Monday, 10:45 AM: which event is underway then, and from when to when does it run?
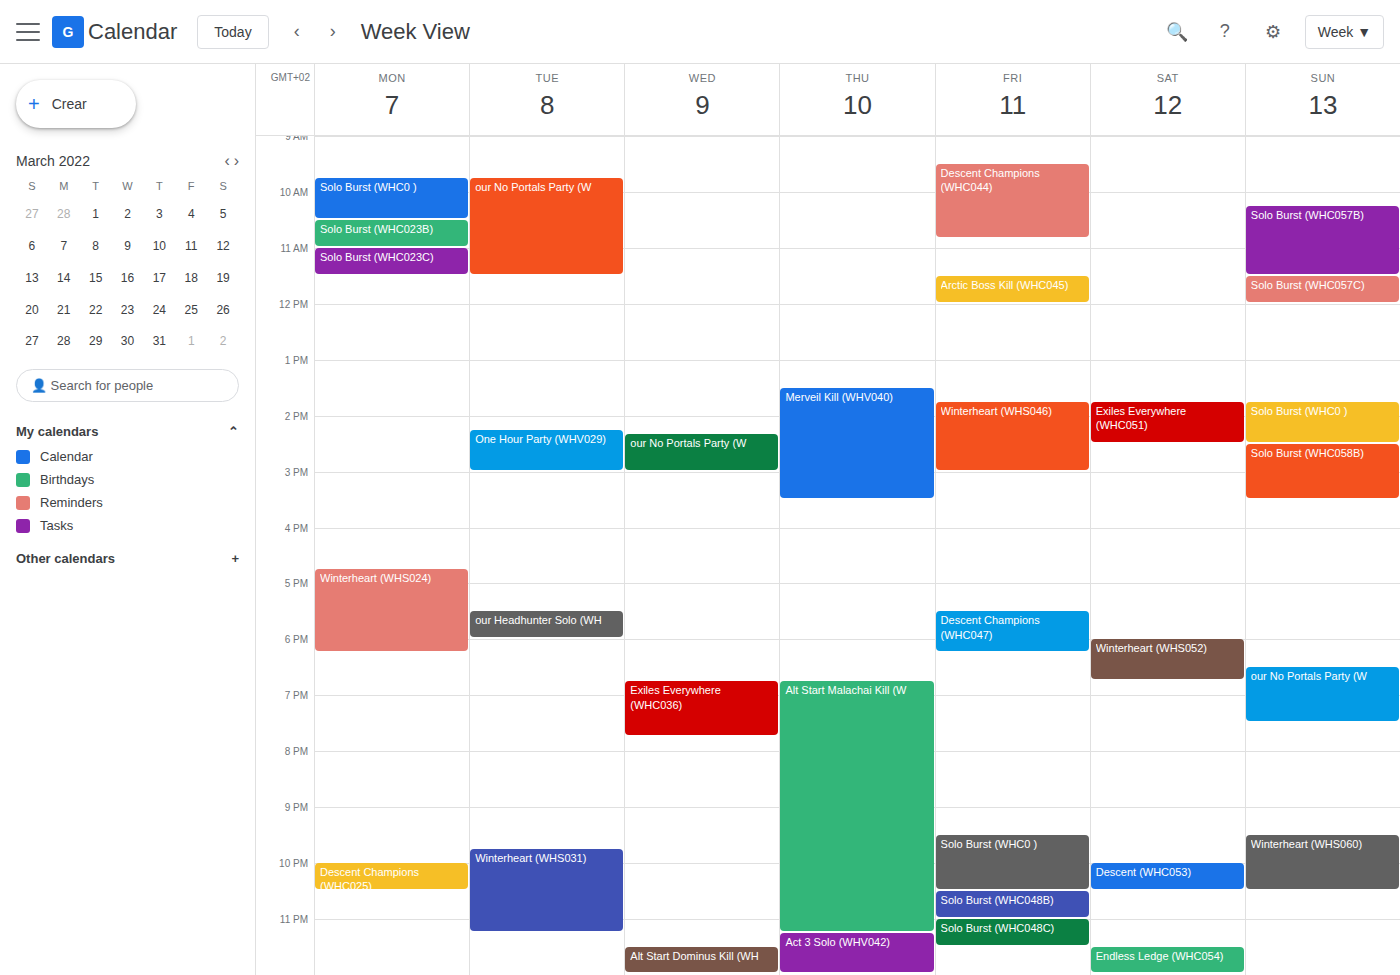
"Solo Burst (WHC023B)", 10:30 AM to 11:00 AM